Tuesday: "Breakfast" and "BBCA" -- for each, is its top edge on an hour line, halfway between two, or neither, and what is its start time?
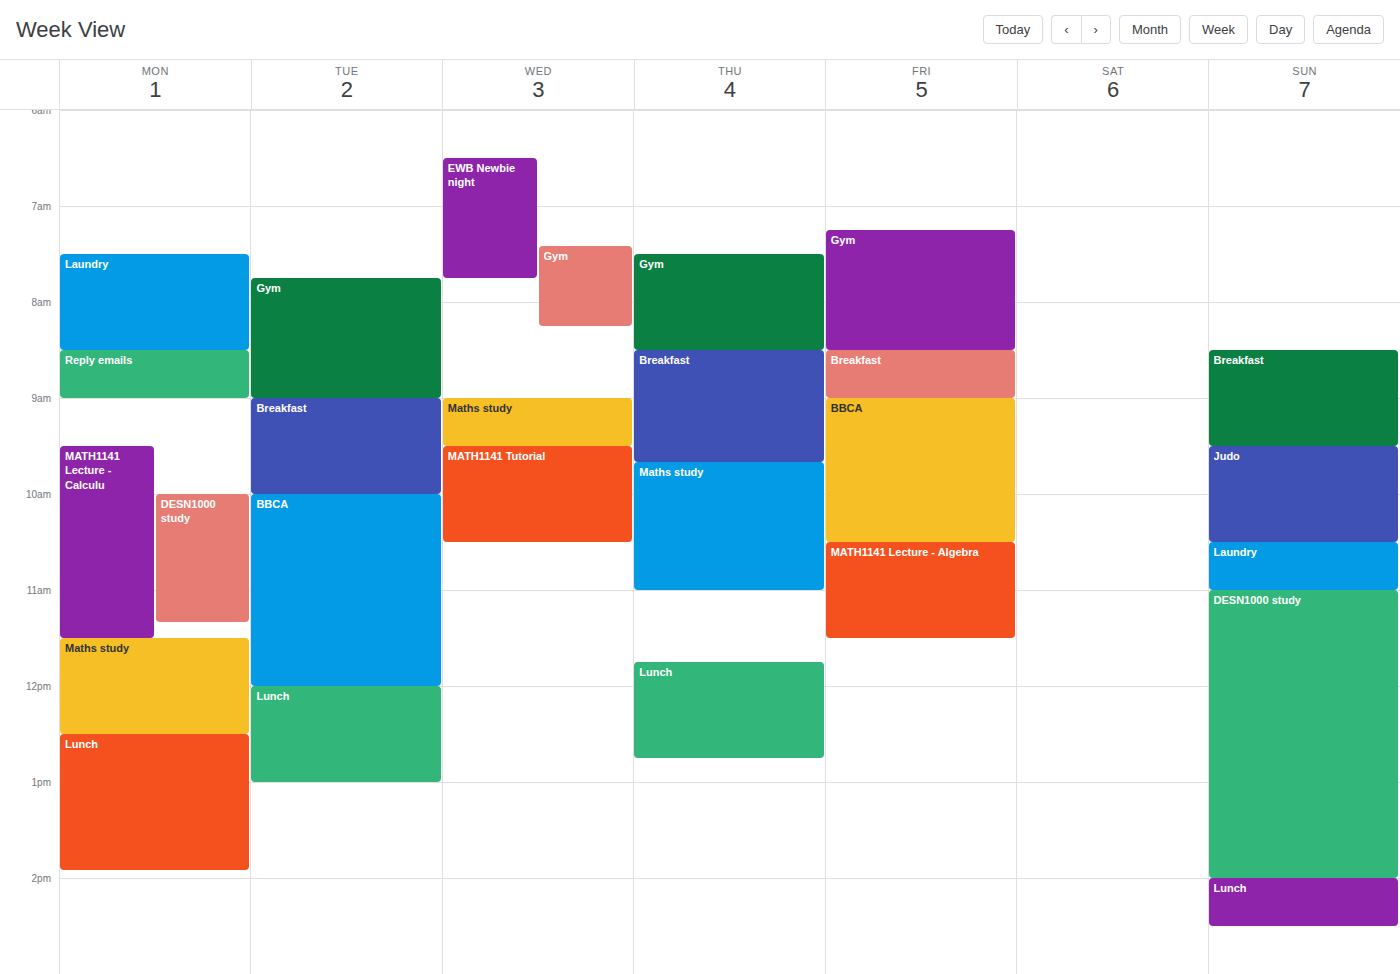
"Breakfast": 9:00 AM, exactly on the 9 AM line. "BBCA": 10:00 AM, exactly on the 10 AM line.